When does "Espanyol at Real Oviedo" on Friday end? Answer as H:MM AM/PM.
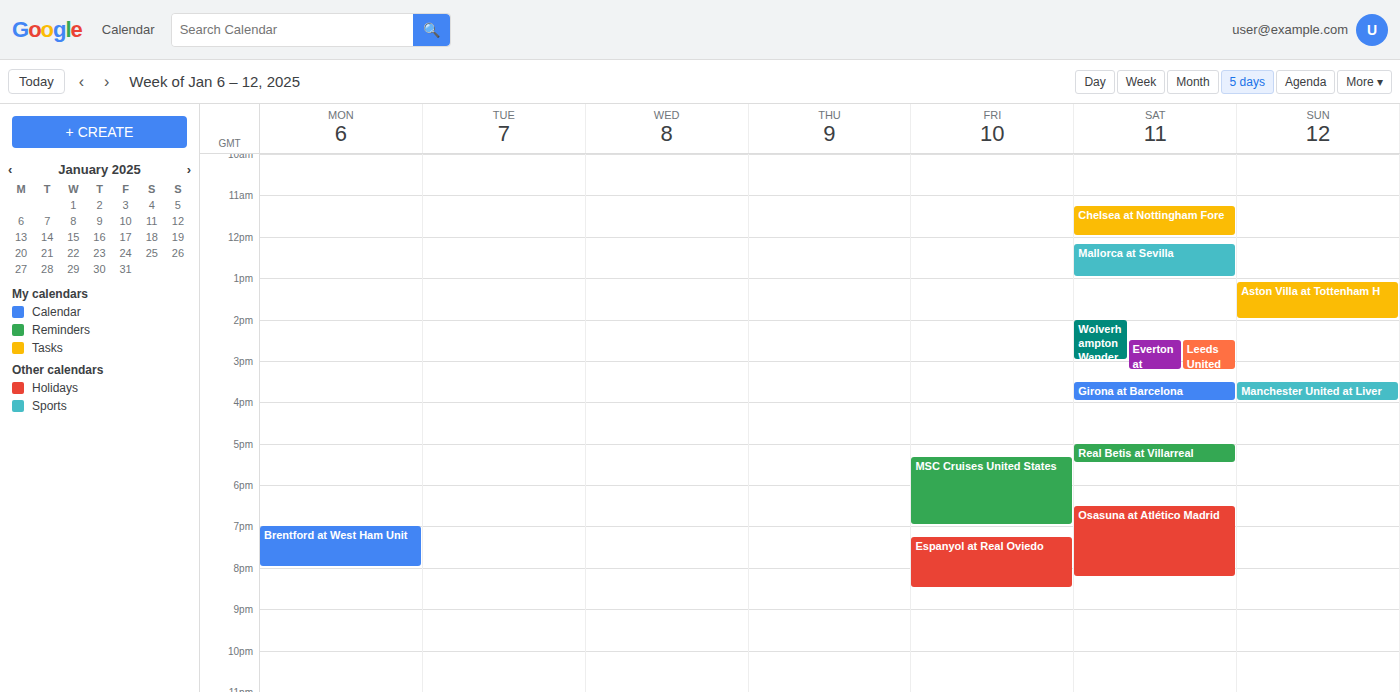
8:30 PM